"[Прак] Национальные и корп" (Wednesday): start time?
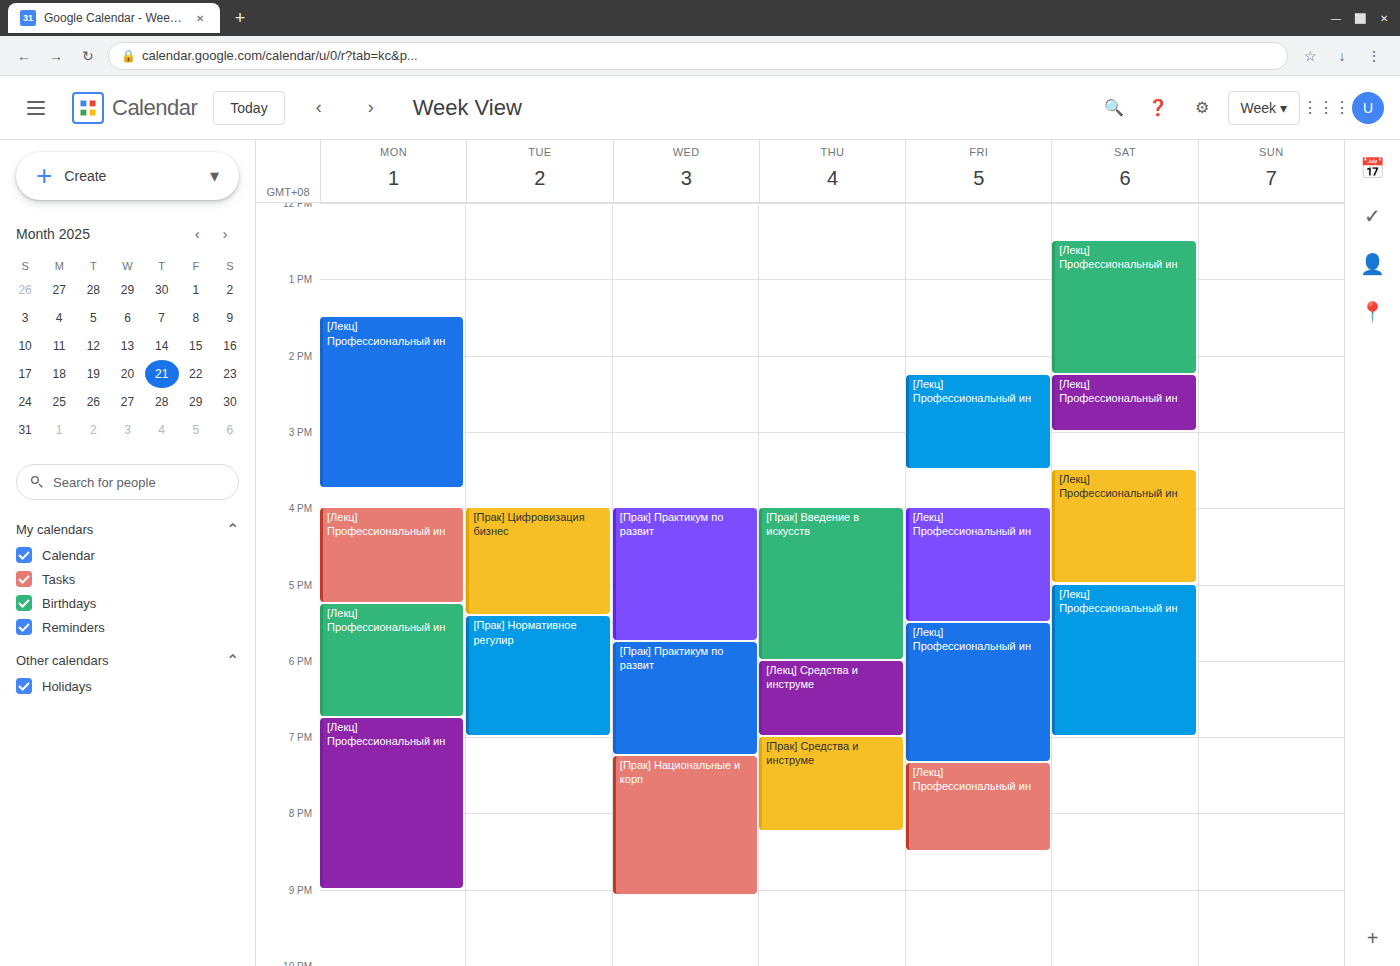
19:15